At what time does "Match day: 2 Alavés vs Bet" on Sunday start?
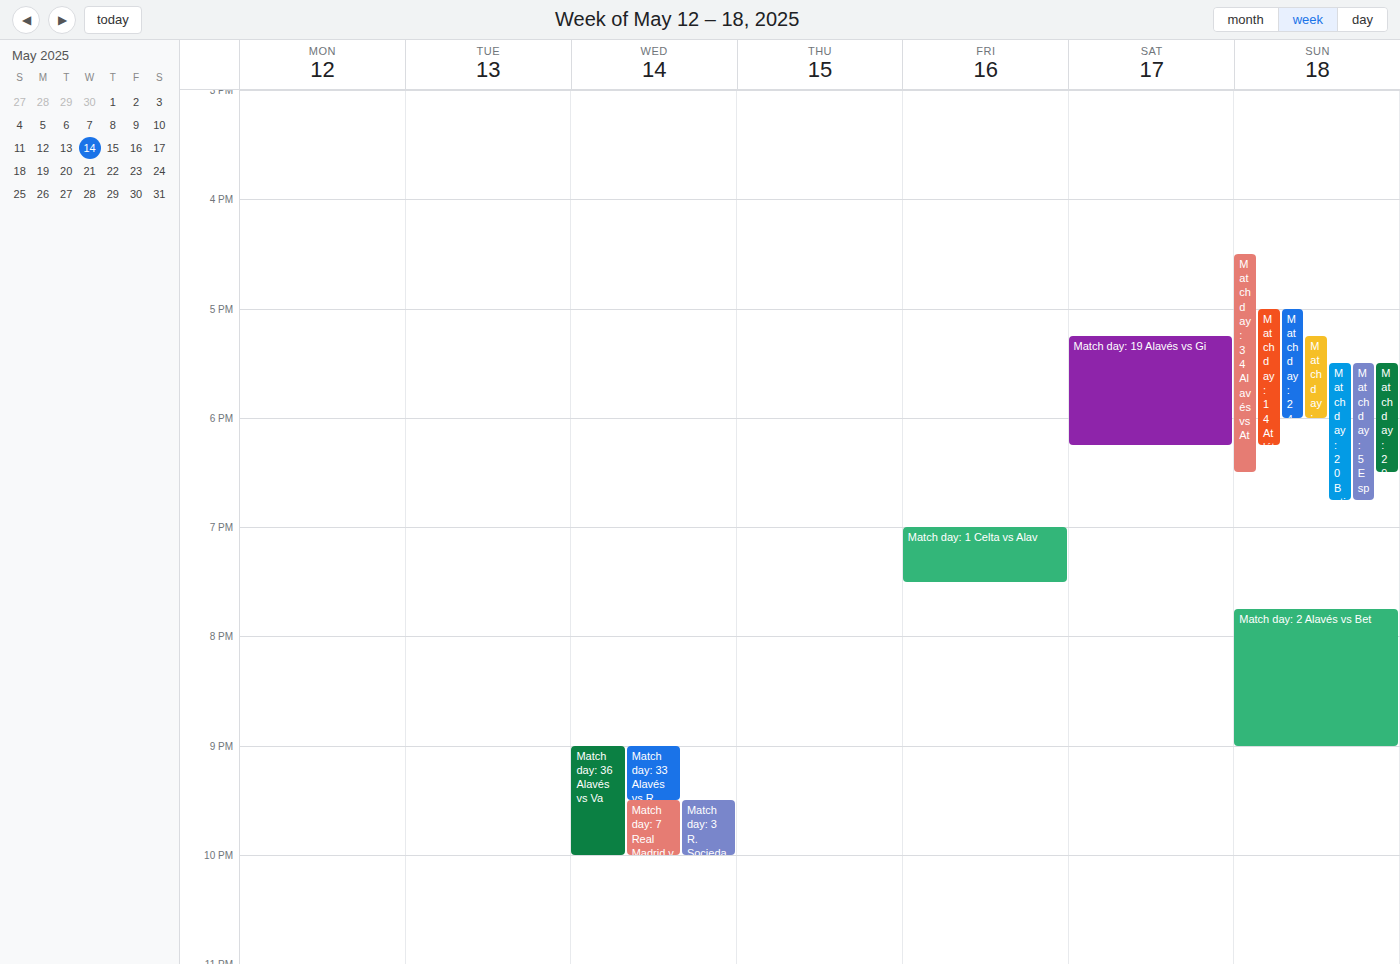
7:45 PM